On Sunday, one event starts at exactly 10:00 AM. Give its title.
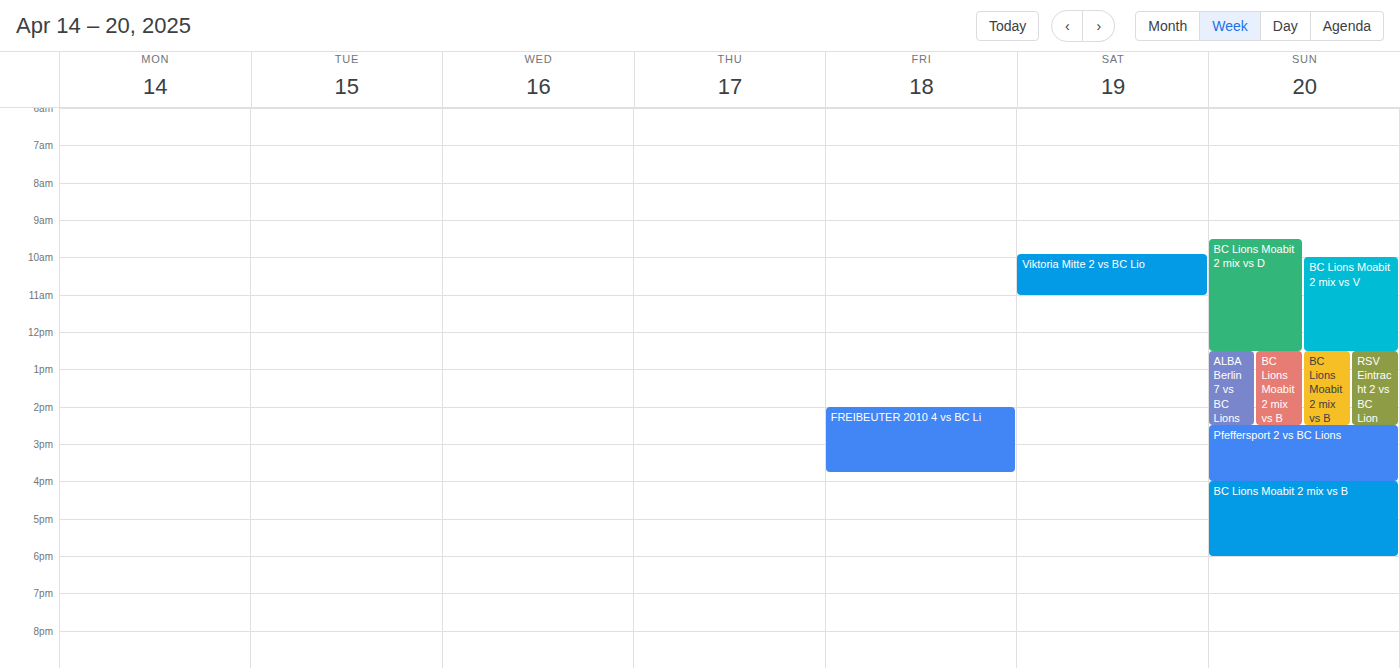
"BC Lions Moabit 2 mix vs V"